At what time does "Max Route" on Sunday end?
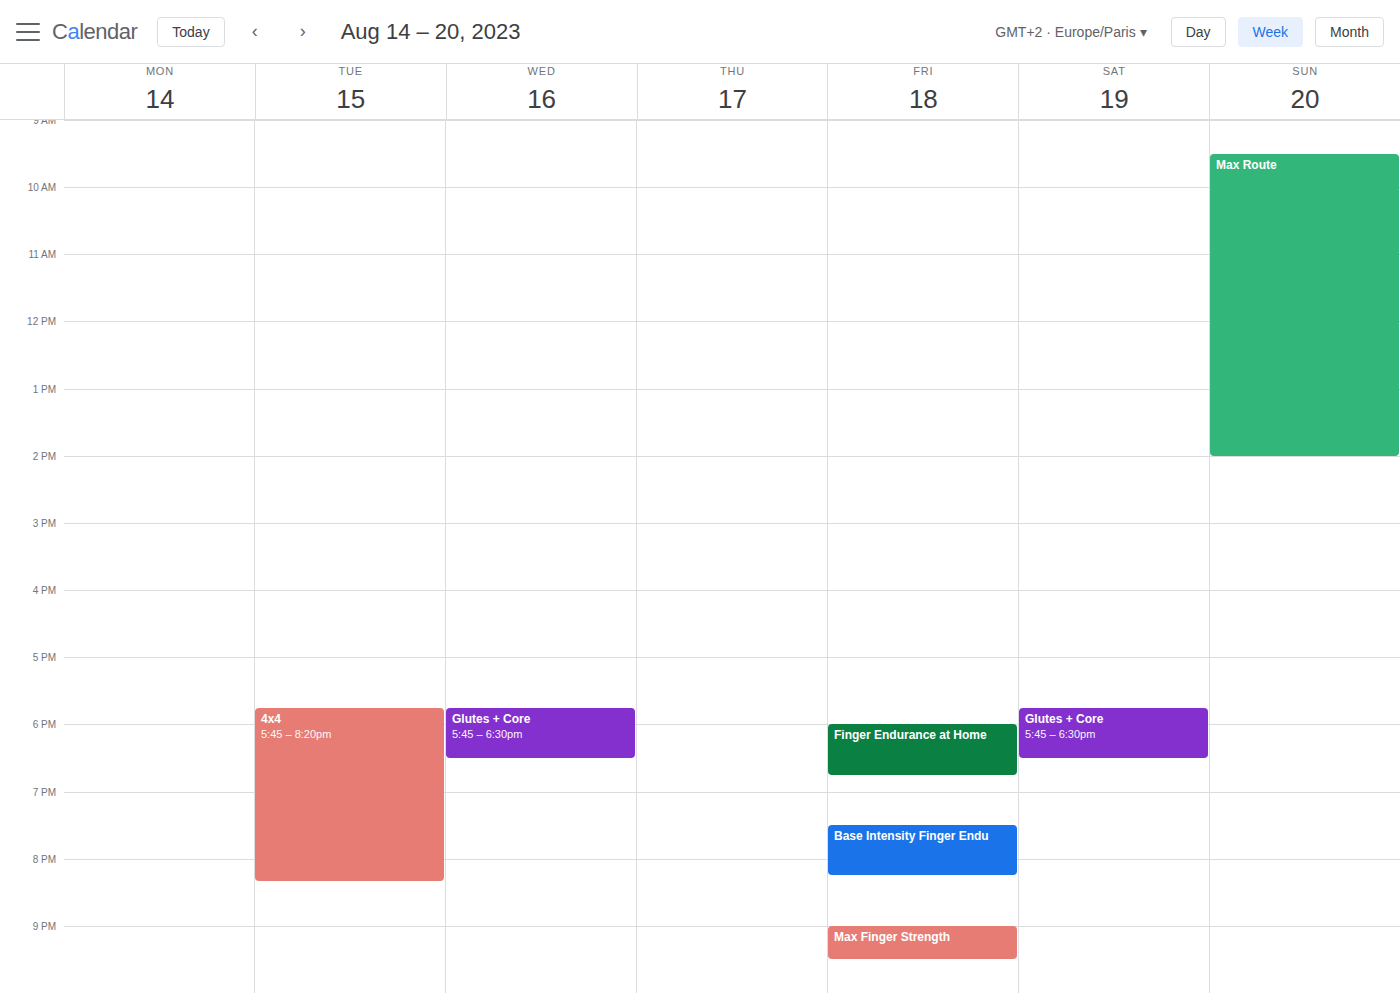
2:00 PM